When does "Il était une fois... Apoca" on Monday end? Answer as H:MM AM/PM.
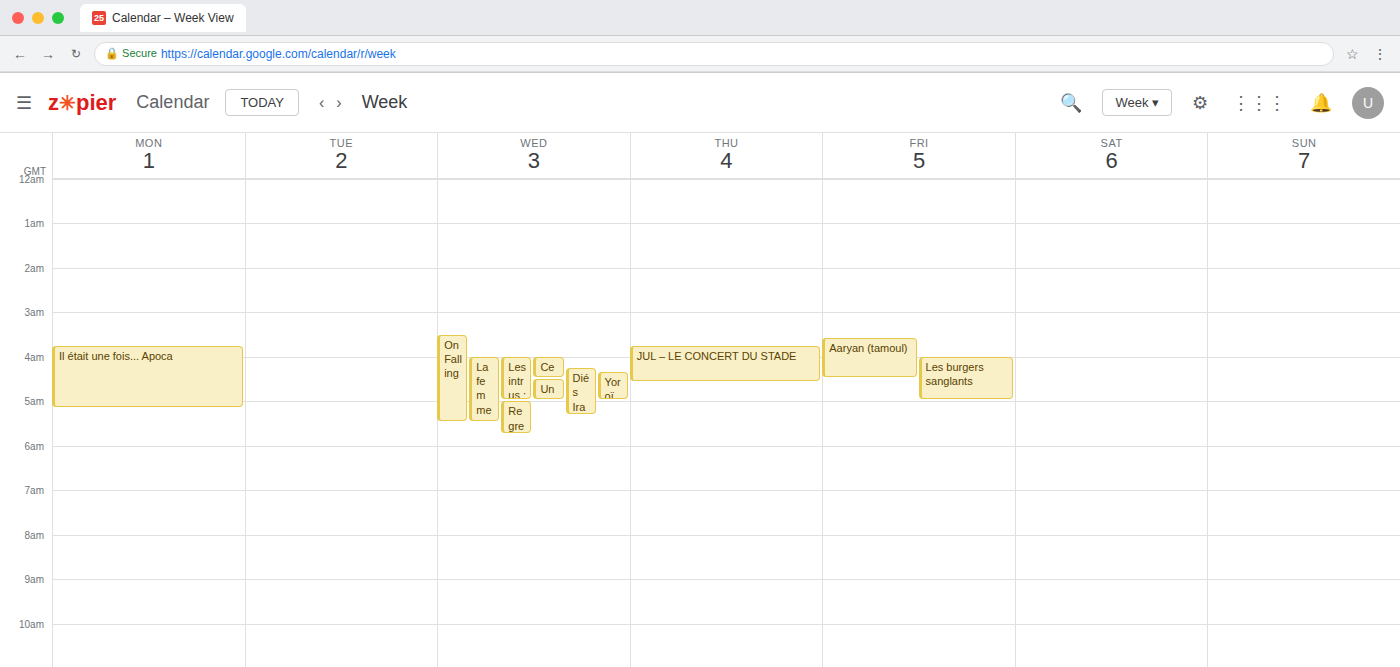
5:10 AM